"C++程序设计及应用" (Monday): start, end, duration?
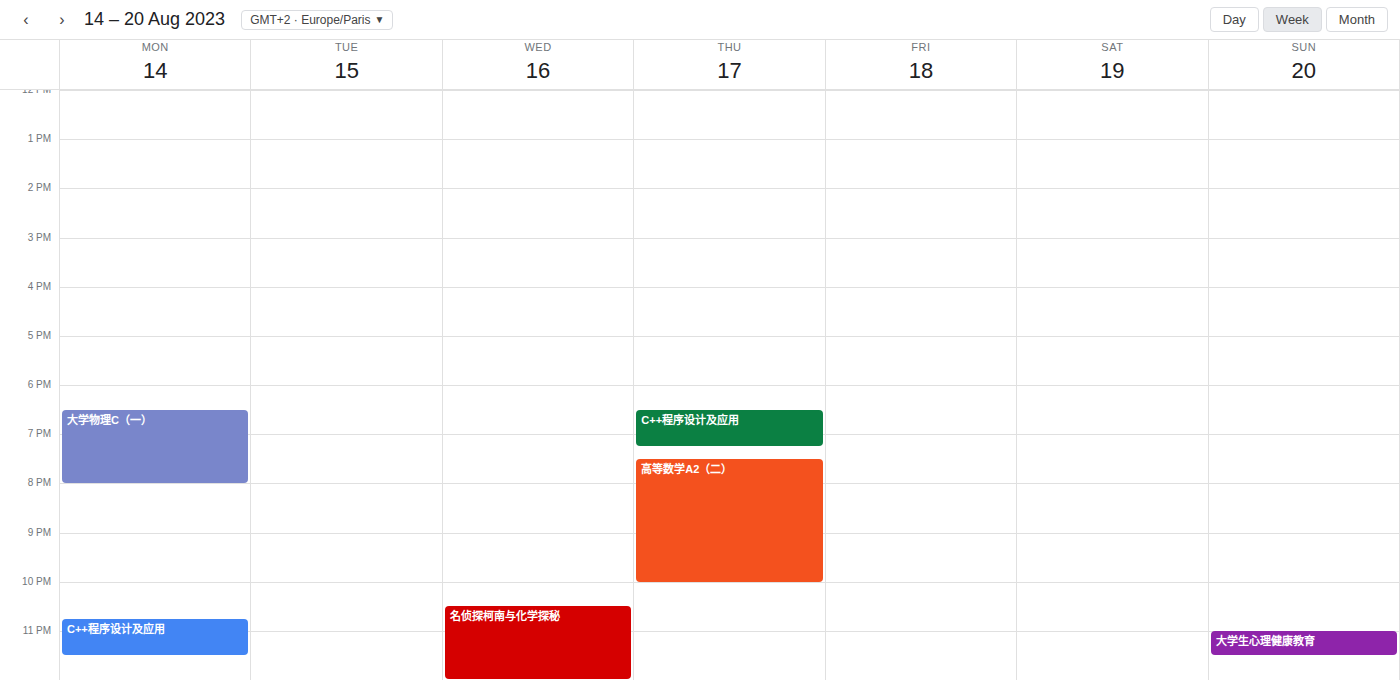
10:45 PM to 11:30 PM, 45 minutes